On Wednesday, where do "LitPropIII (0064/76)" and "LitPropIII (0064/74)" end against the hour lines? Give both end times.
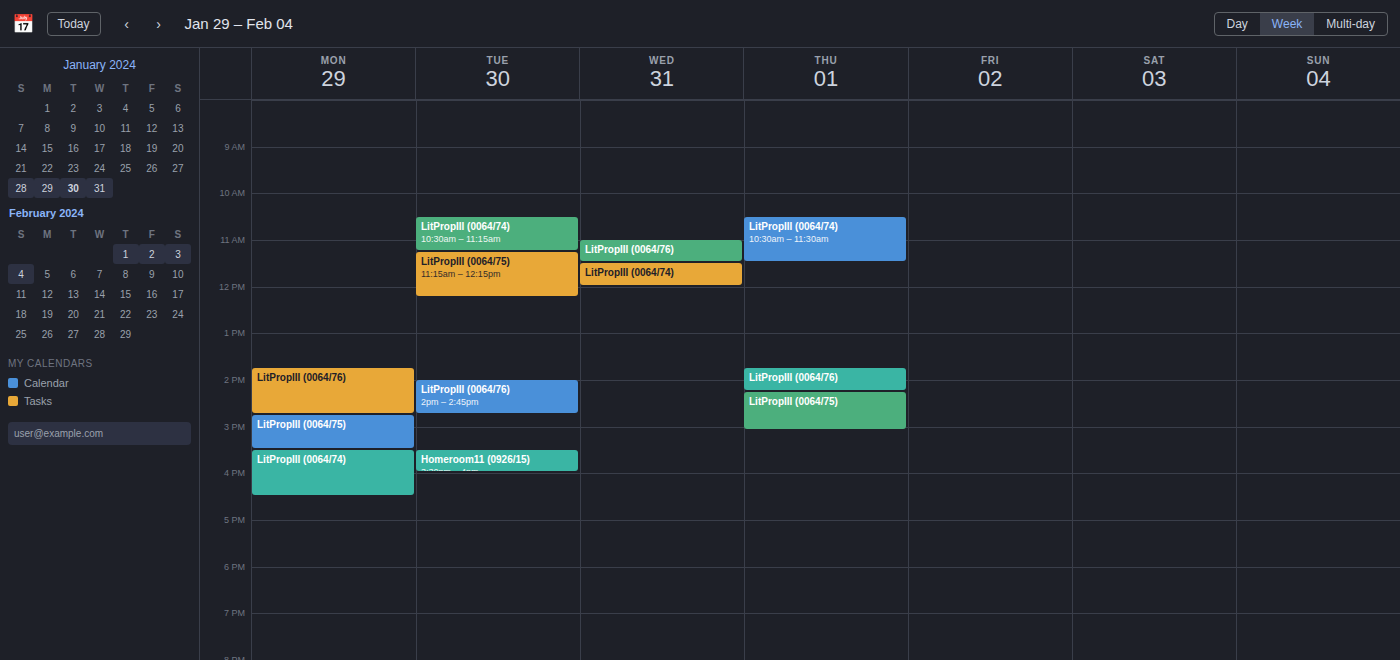
"LitPropIII (0064/76)": 11:30 AM, halfway between the 11 AM and 12 PM lines. "LitPropIII (0064/74)": 12:00 PM, exactly on the 12 PM line.